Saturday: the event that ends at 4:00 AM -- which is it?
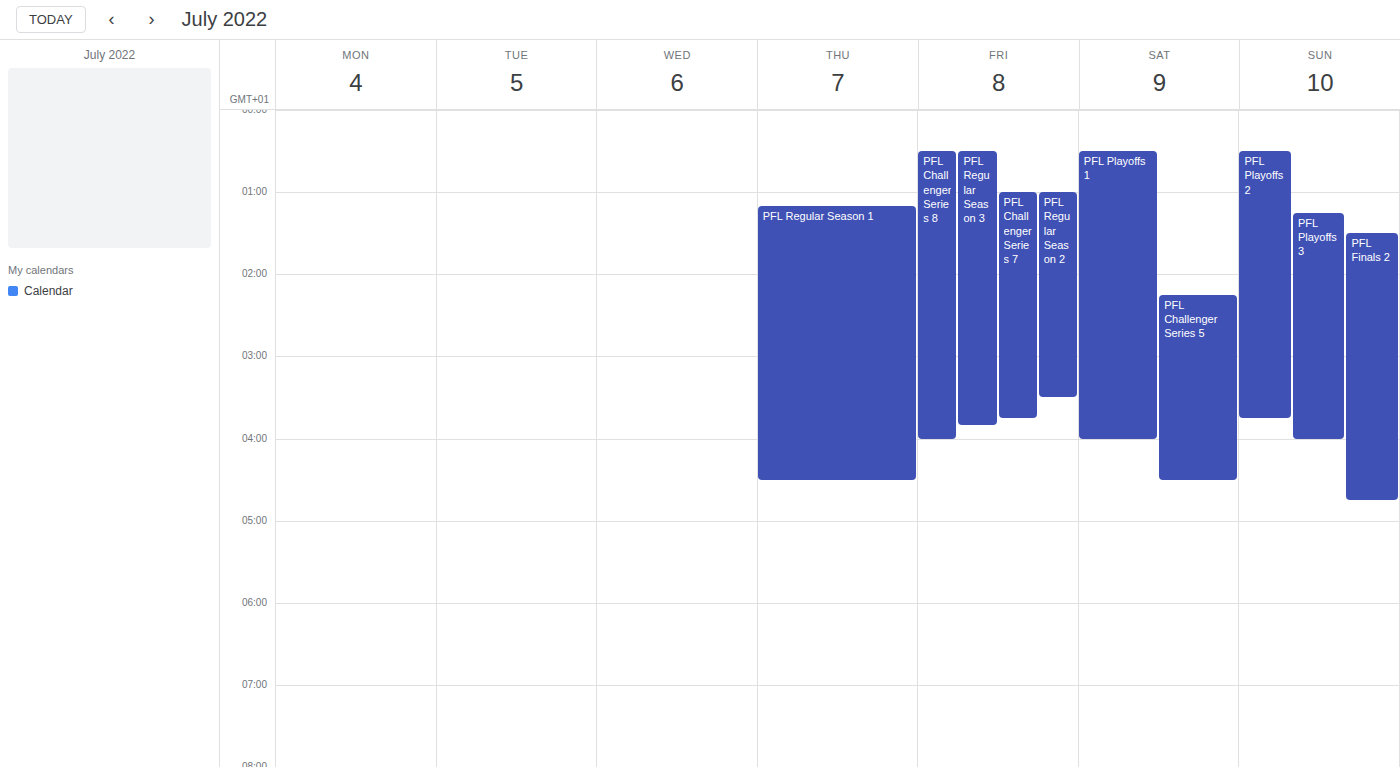
"PFL Playoffs 1"